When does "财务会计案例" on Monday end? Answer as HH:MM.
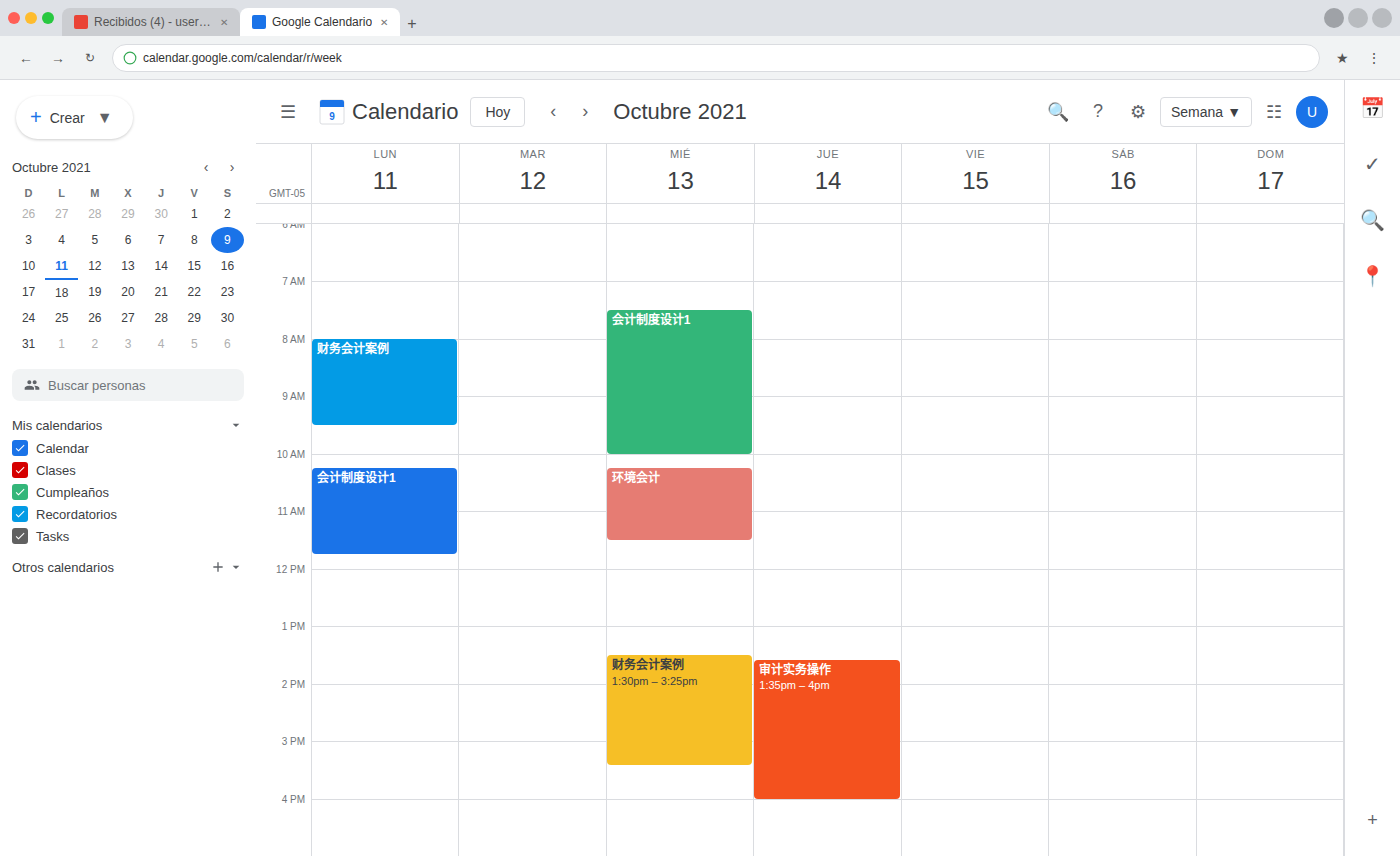
09:30